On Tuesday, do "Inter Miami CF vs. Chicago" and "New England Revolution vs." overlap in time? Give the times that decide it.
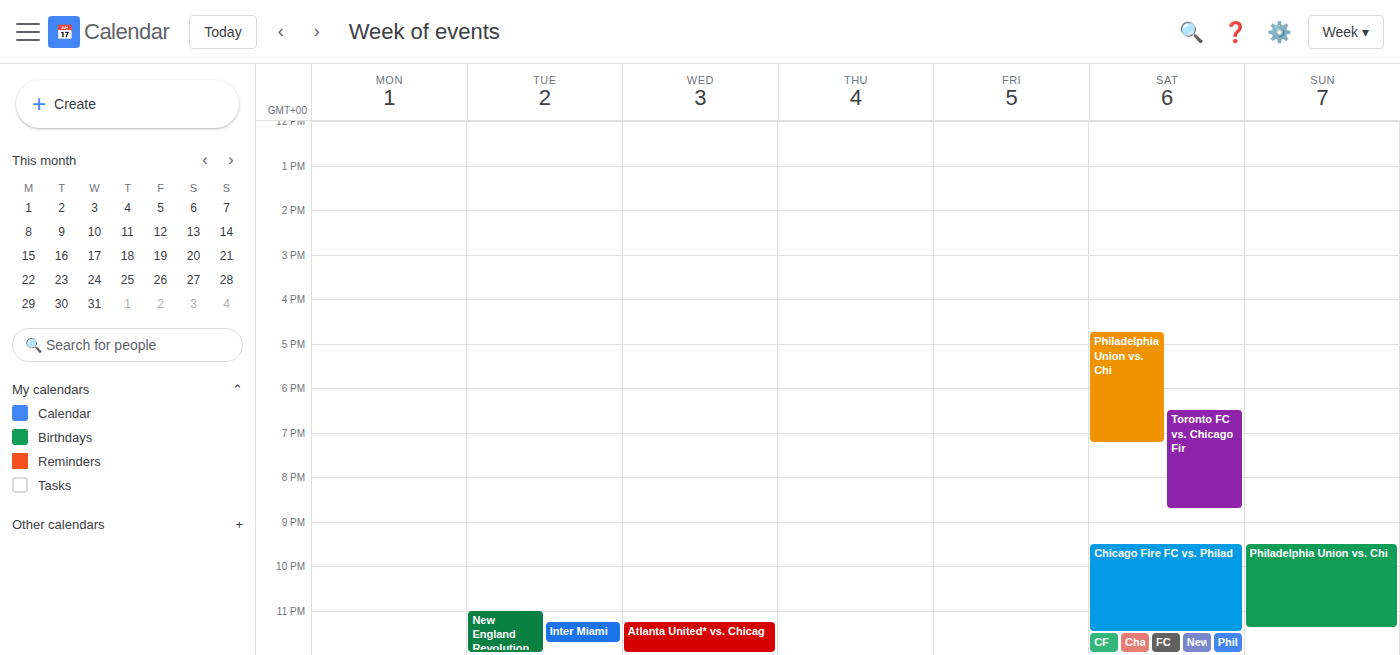
"Inter Miami CF vs. Chicago" runs 11:15 PM to 11:45 PM, inside "New England Revolution vs." -- they overlap.